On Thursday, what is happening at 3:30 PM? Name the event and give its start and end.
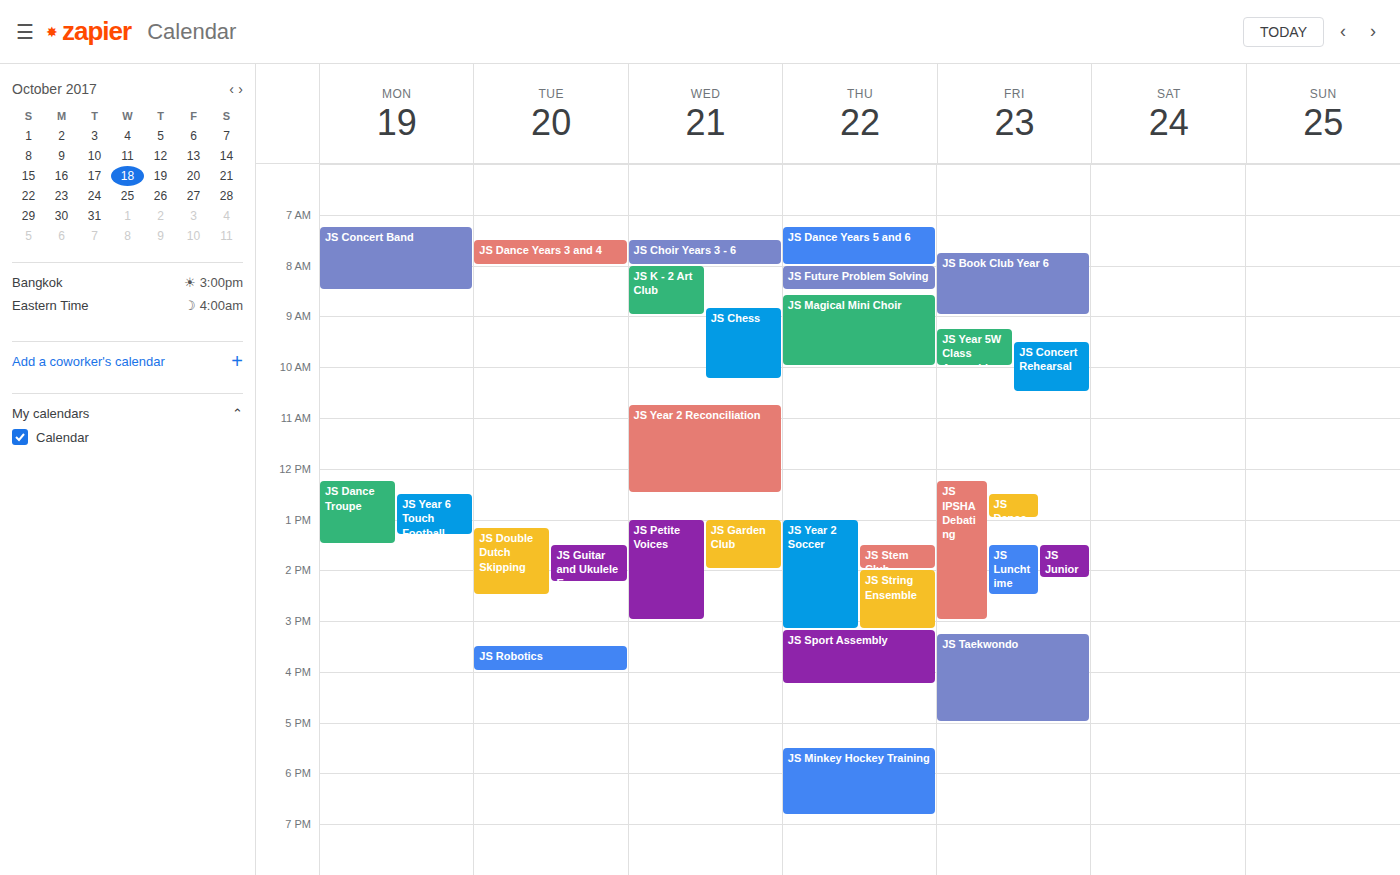
"JS Sport Assembly", 3:10 PM to 4:15 PM